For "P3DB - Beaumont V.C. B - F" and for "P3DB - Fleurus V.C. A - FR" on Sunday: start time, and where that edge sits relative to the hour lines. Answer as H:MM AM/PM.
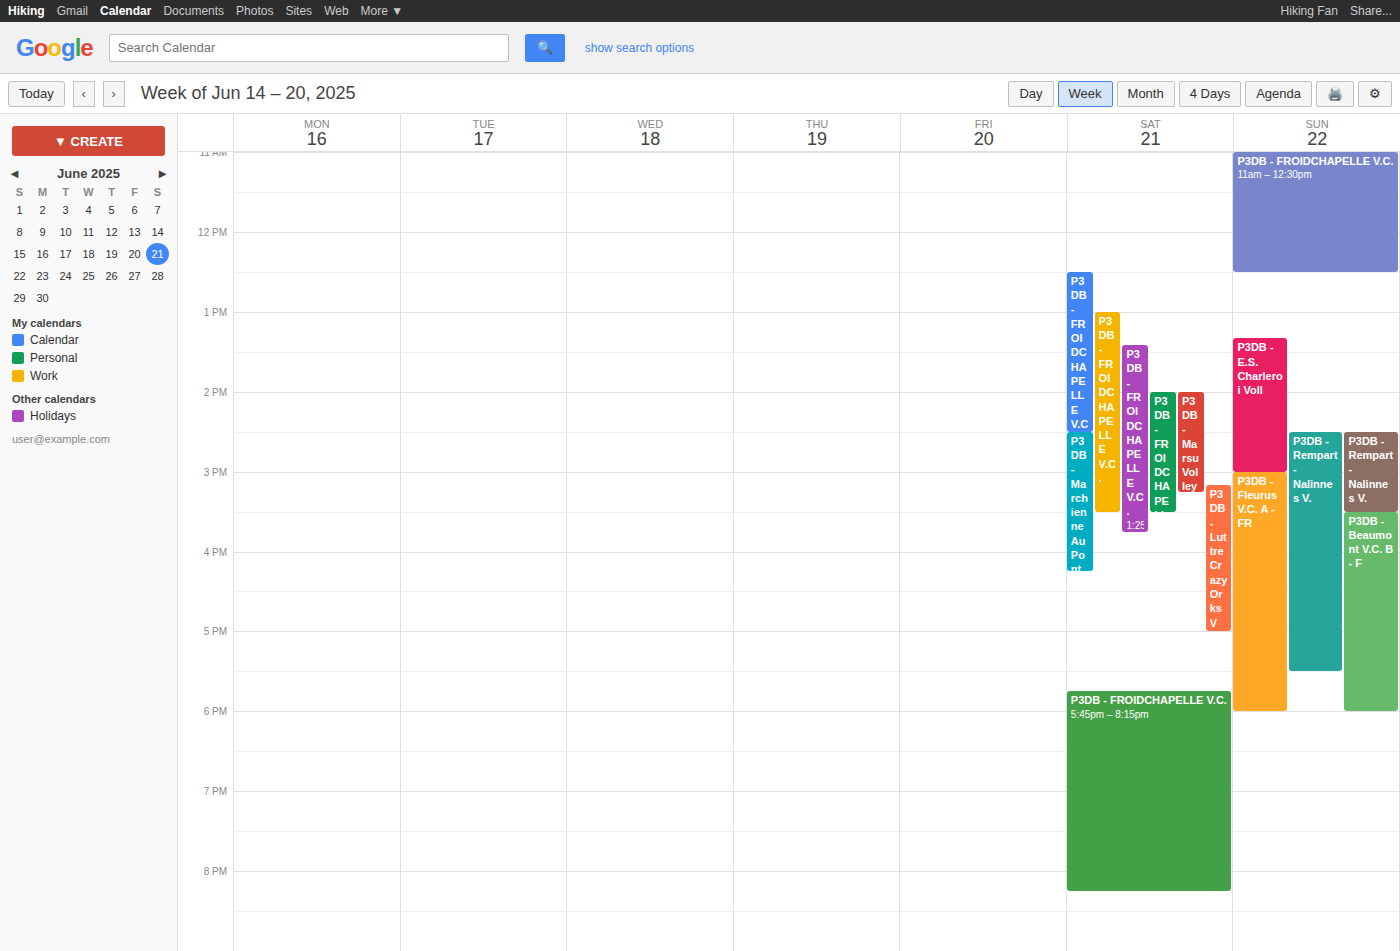
"P3DB - Beaumont V.C. B - F": 3:30 PM, halfway between the 3 PM and 4 PM lines. "P3DB - Fleurus V.C. A - FR": 3:00 PM, exactly on the 3 PM line.